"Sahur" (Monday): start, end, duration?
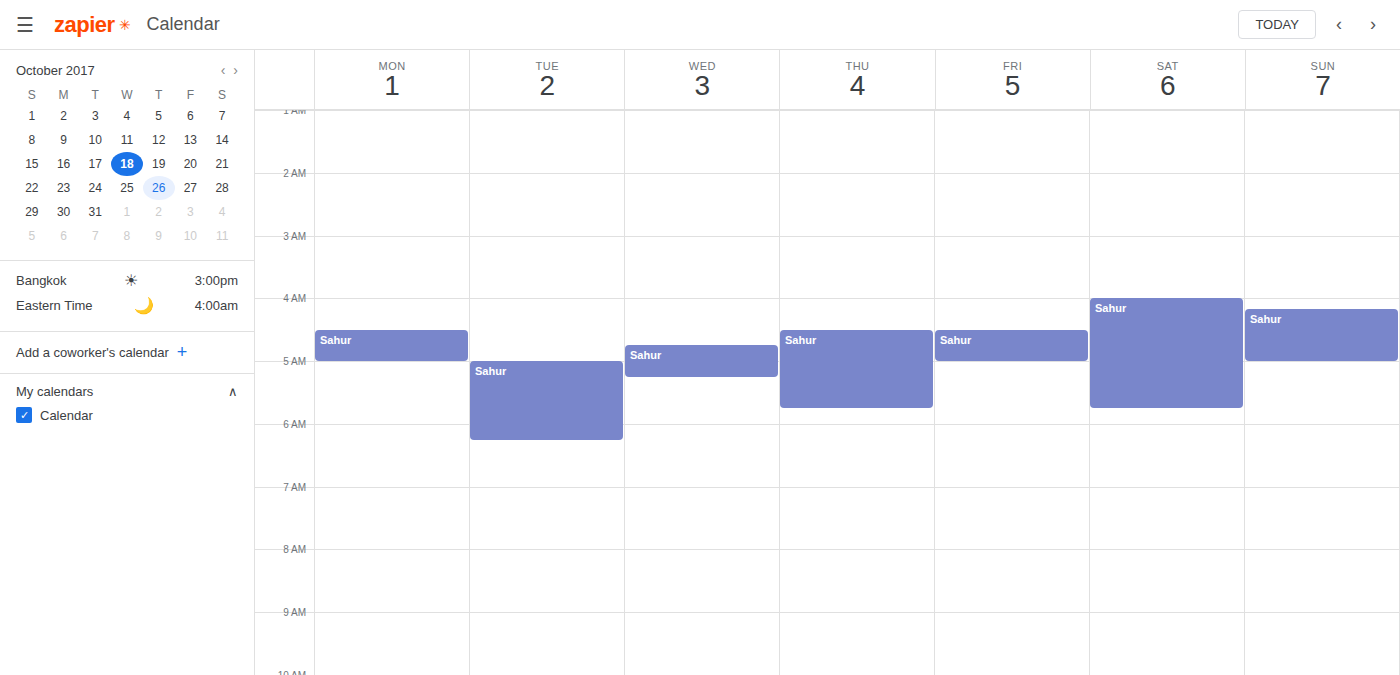
04:30 to 05:00, 30 minutes